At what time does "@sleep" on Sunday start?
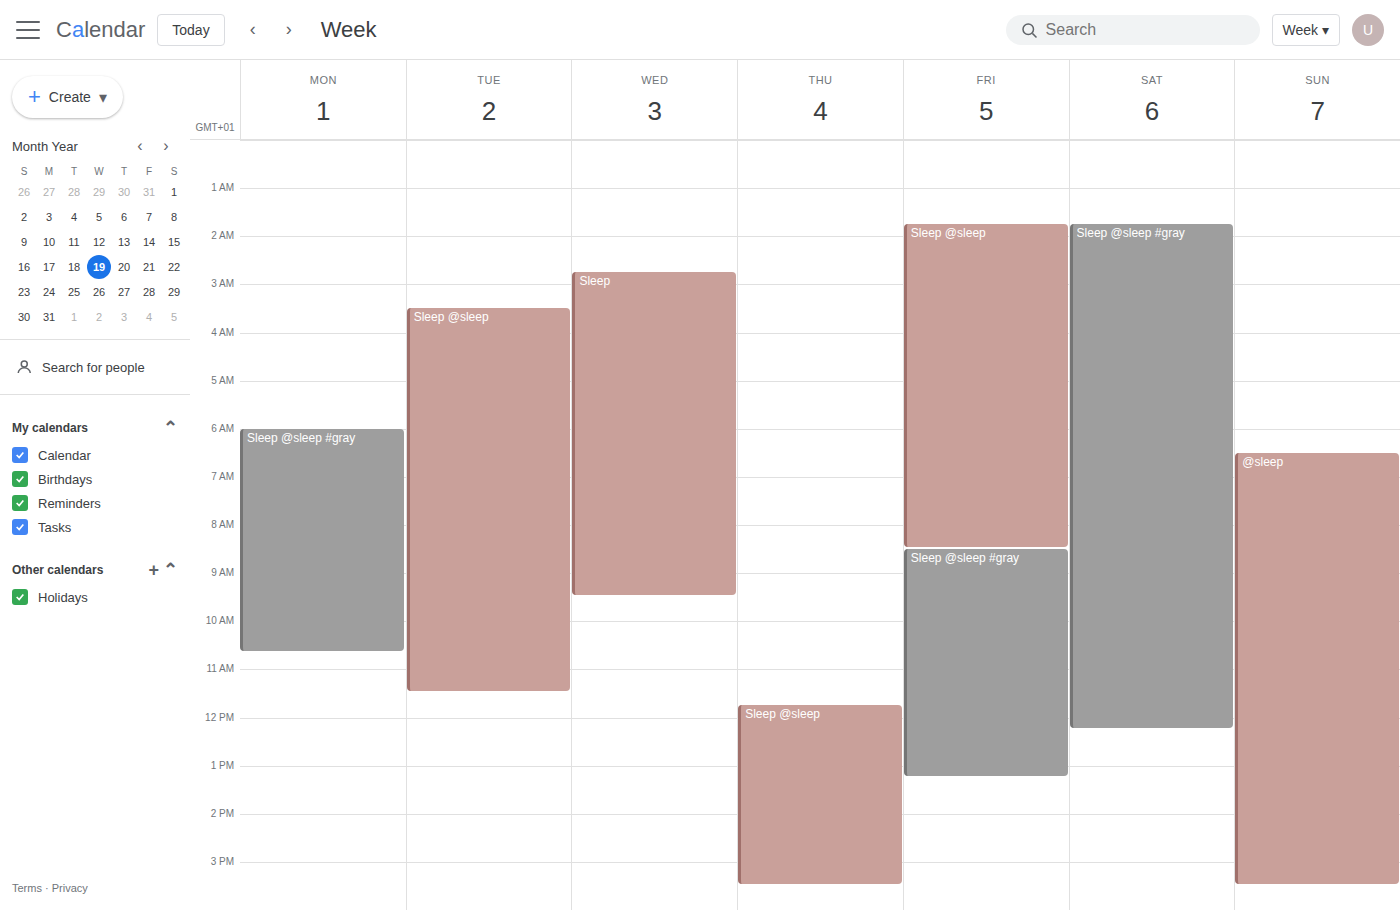
06:30